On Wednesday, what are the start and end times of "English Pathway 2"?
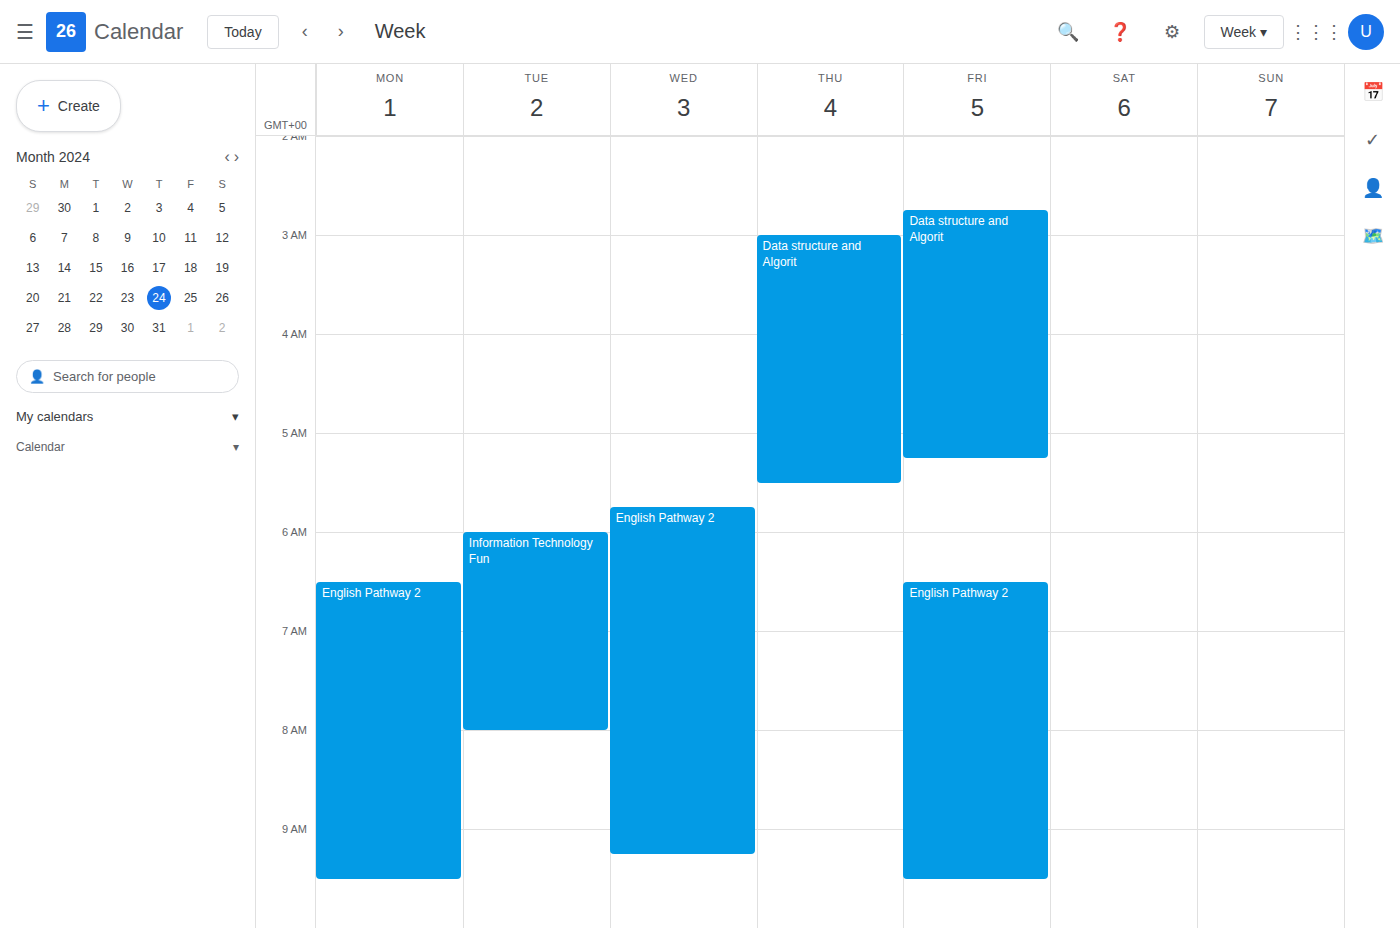
5:45 AM to 9:15 AM